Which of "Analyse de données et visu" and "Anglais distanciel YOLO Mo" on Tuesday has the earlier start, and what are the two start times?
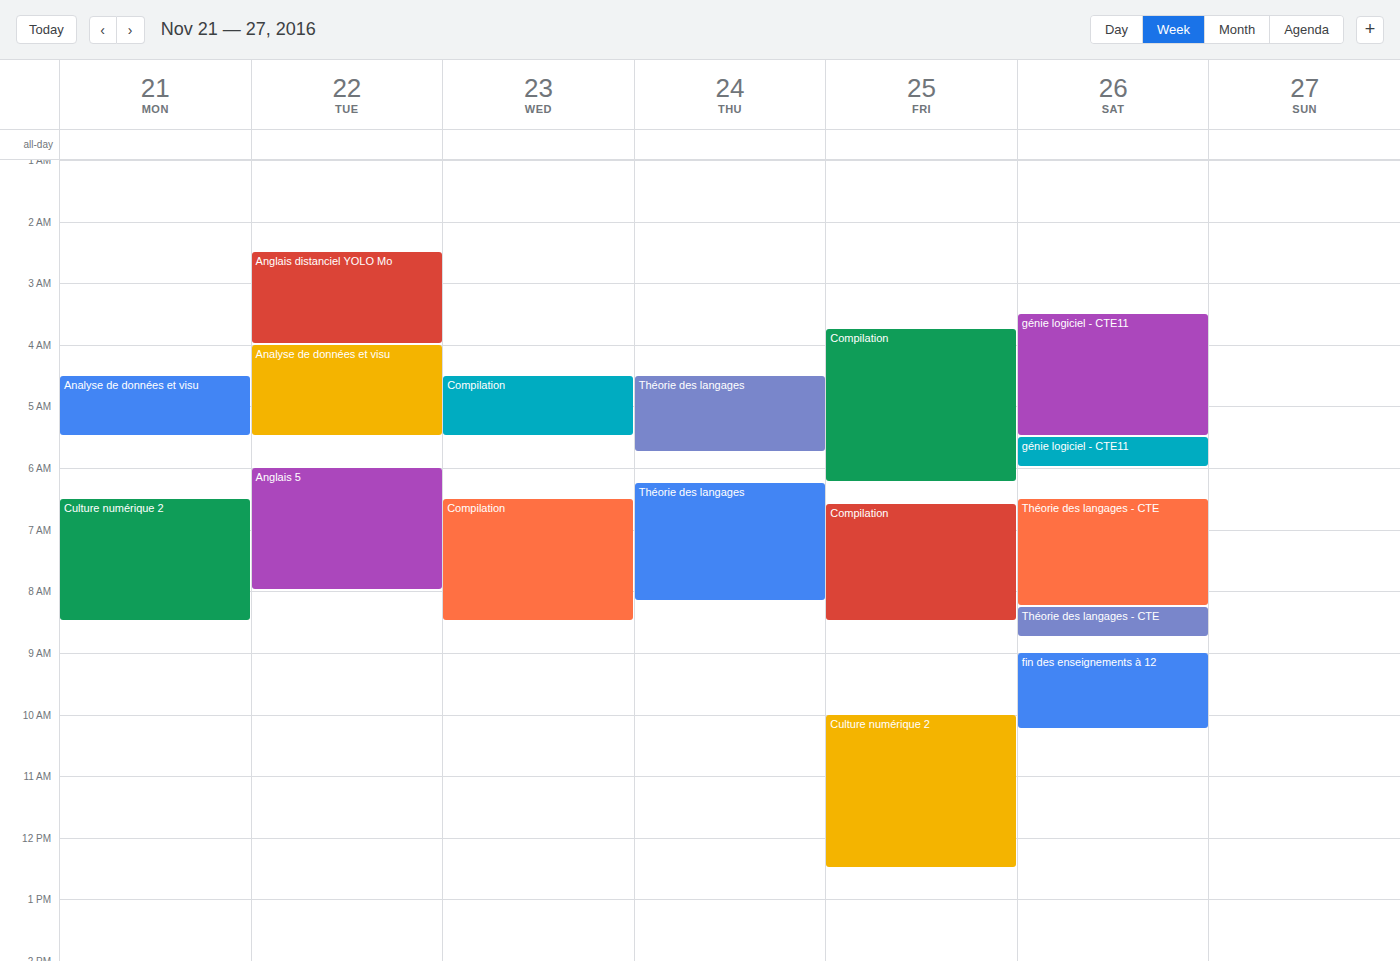
"Anglais distanciel YOLO Mo" 2:30 AM; "Analyse de données et visu" 4:00 AM.